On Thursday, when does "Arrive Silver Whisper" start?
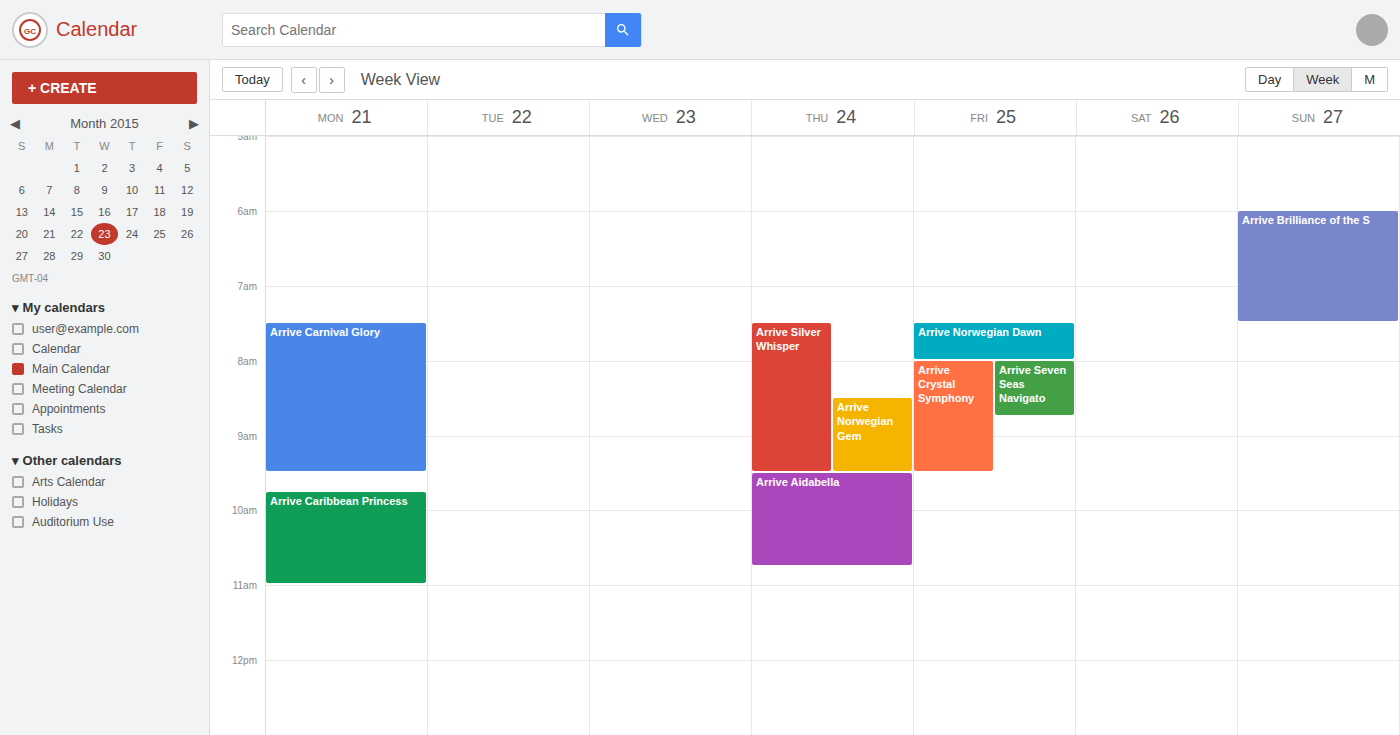
7:30 AM